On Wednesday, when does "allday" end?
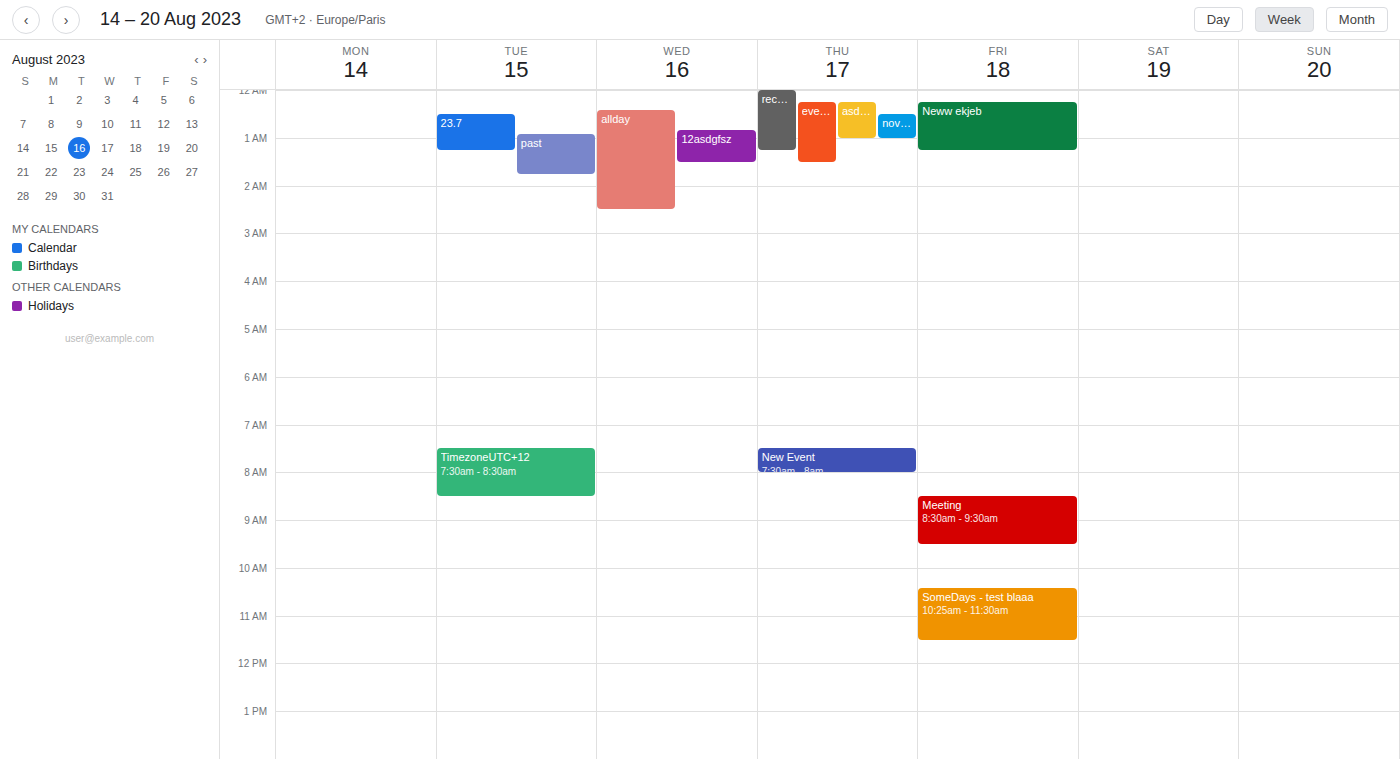
2:30 AM